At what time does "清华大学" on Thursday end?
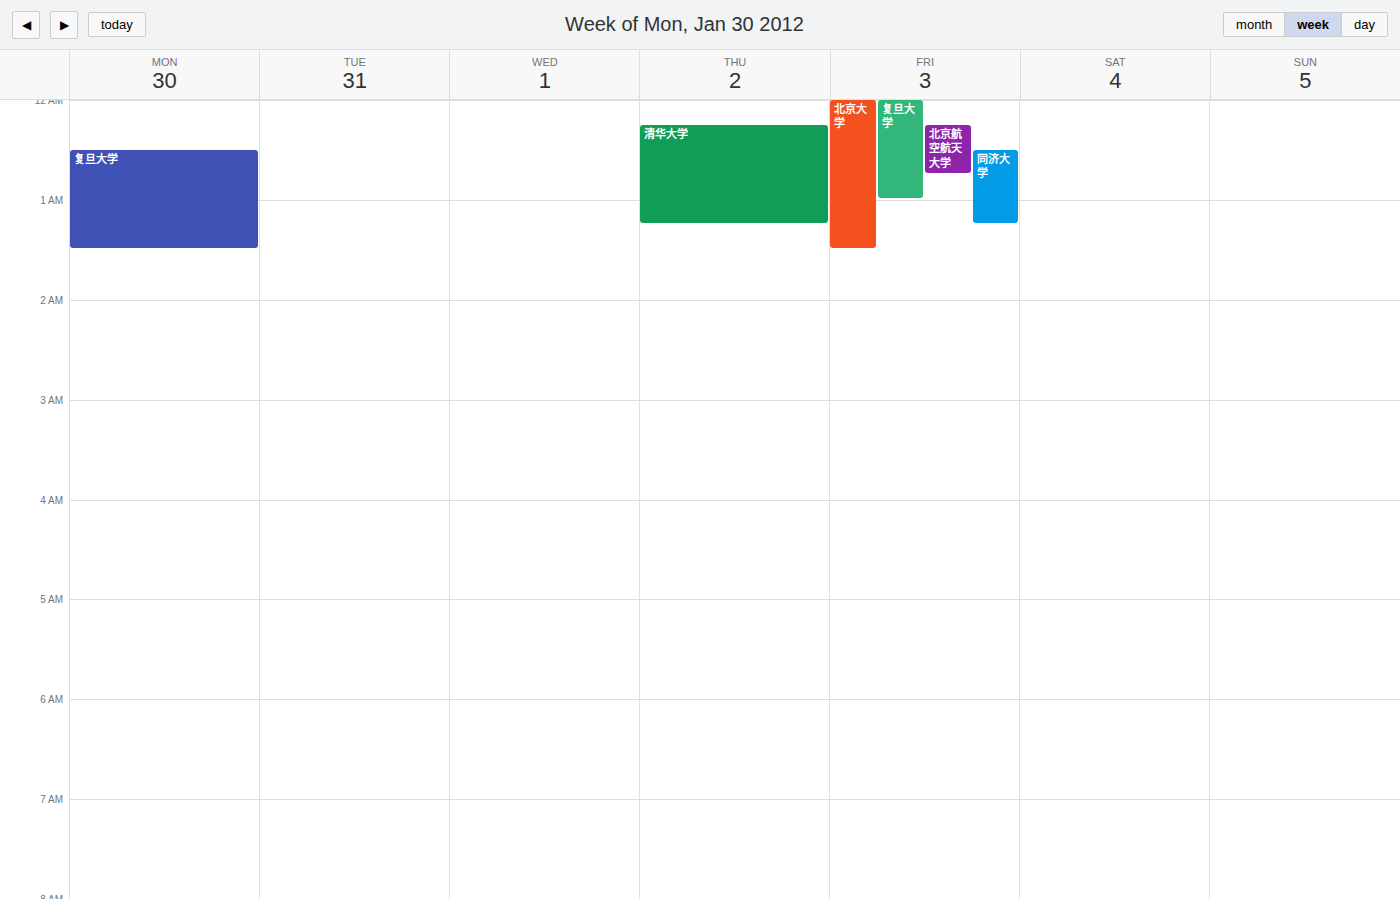
1:15 AM